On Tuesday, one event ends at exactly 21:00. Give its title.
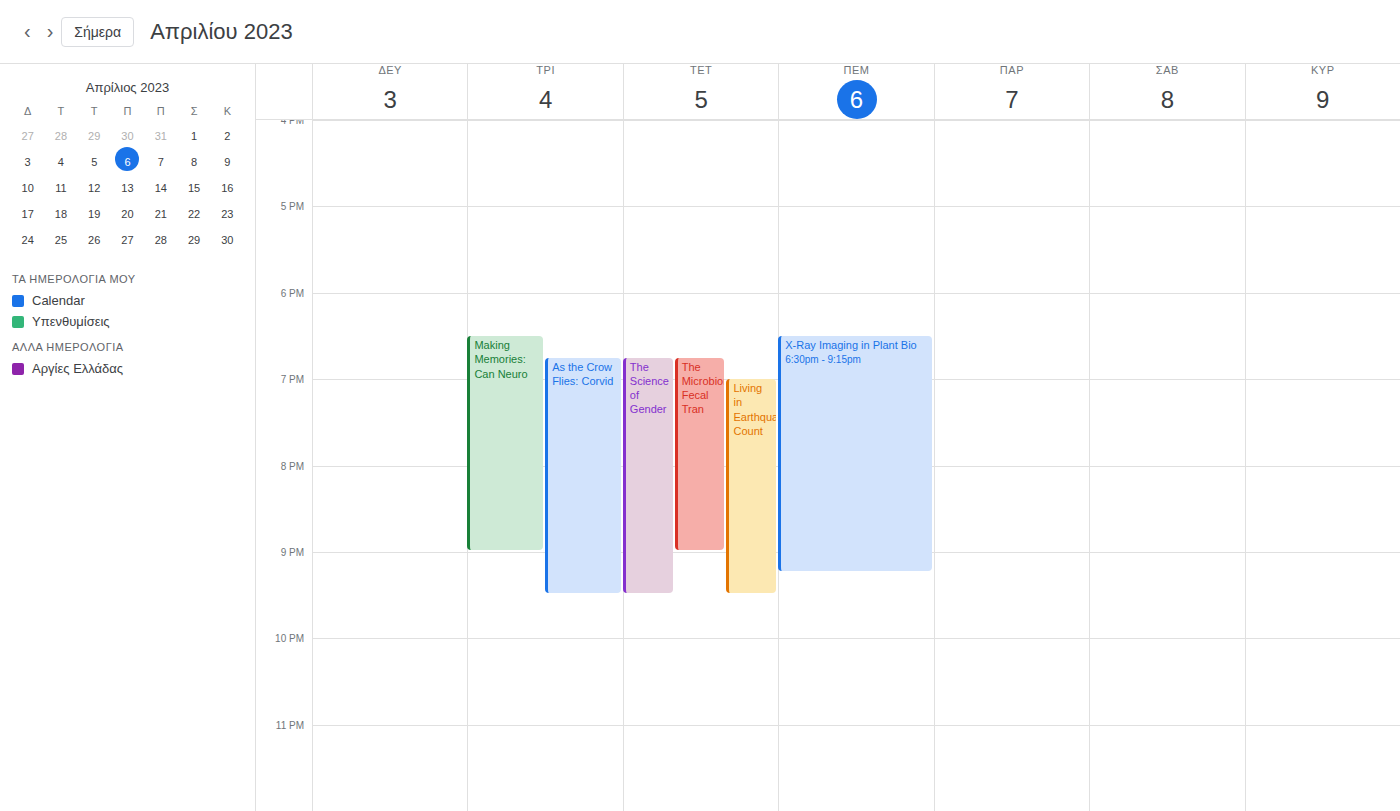
"Making Memories: Can Neuro"